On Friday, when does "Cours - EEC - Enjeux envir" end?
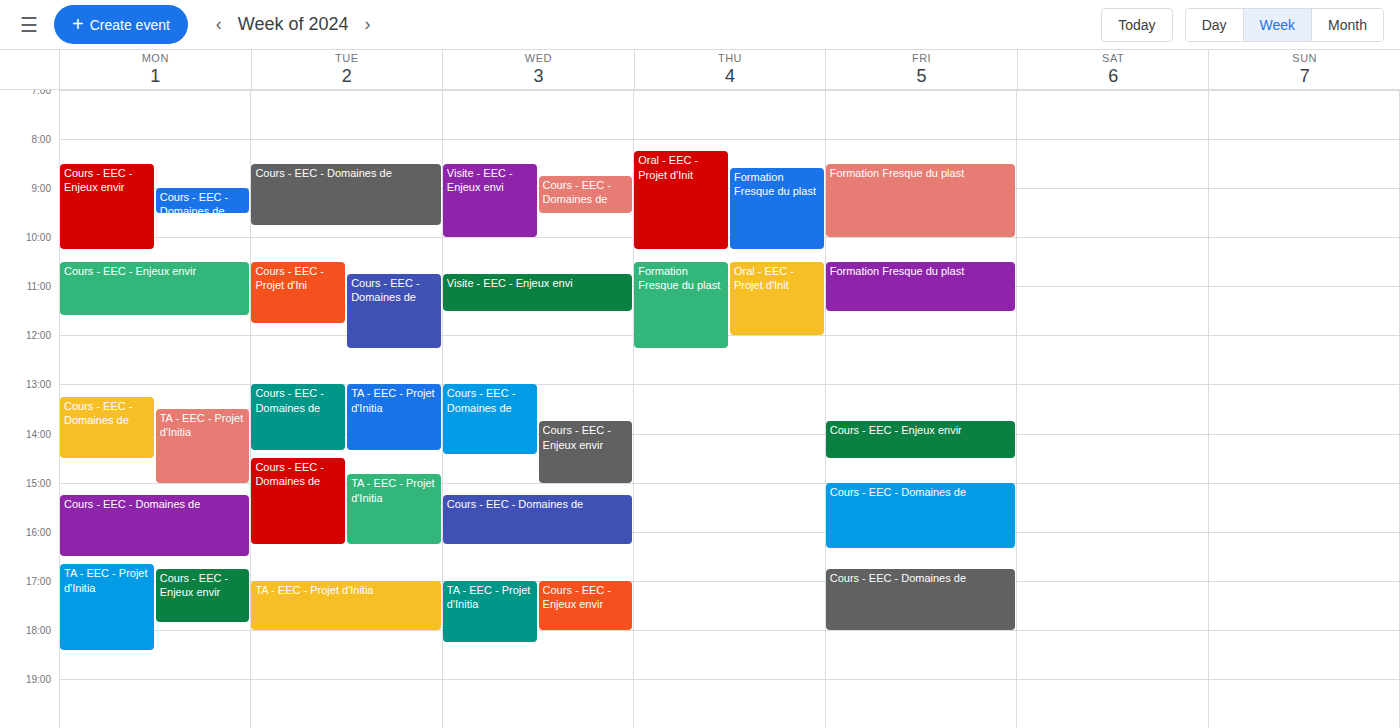
2:30 PM